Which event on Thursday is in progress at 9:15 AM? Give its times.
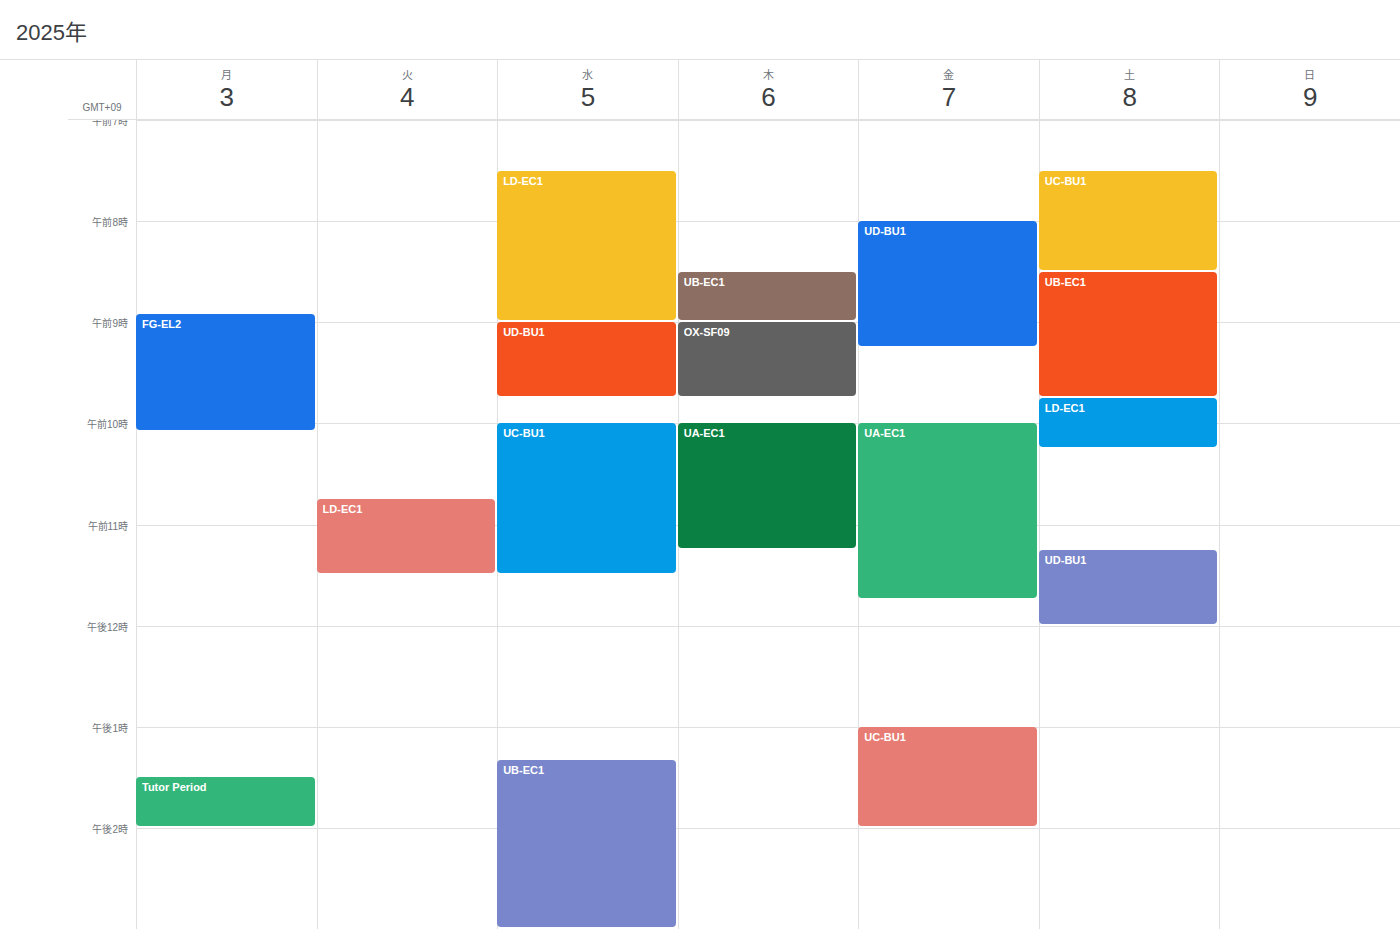
"OX-SF09", 9:00 AM to 9:45 AM